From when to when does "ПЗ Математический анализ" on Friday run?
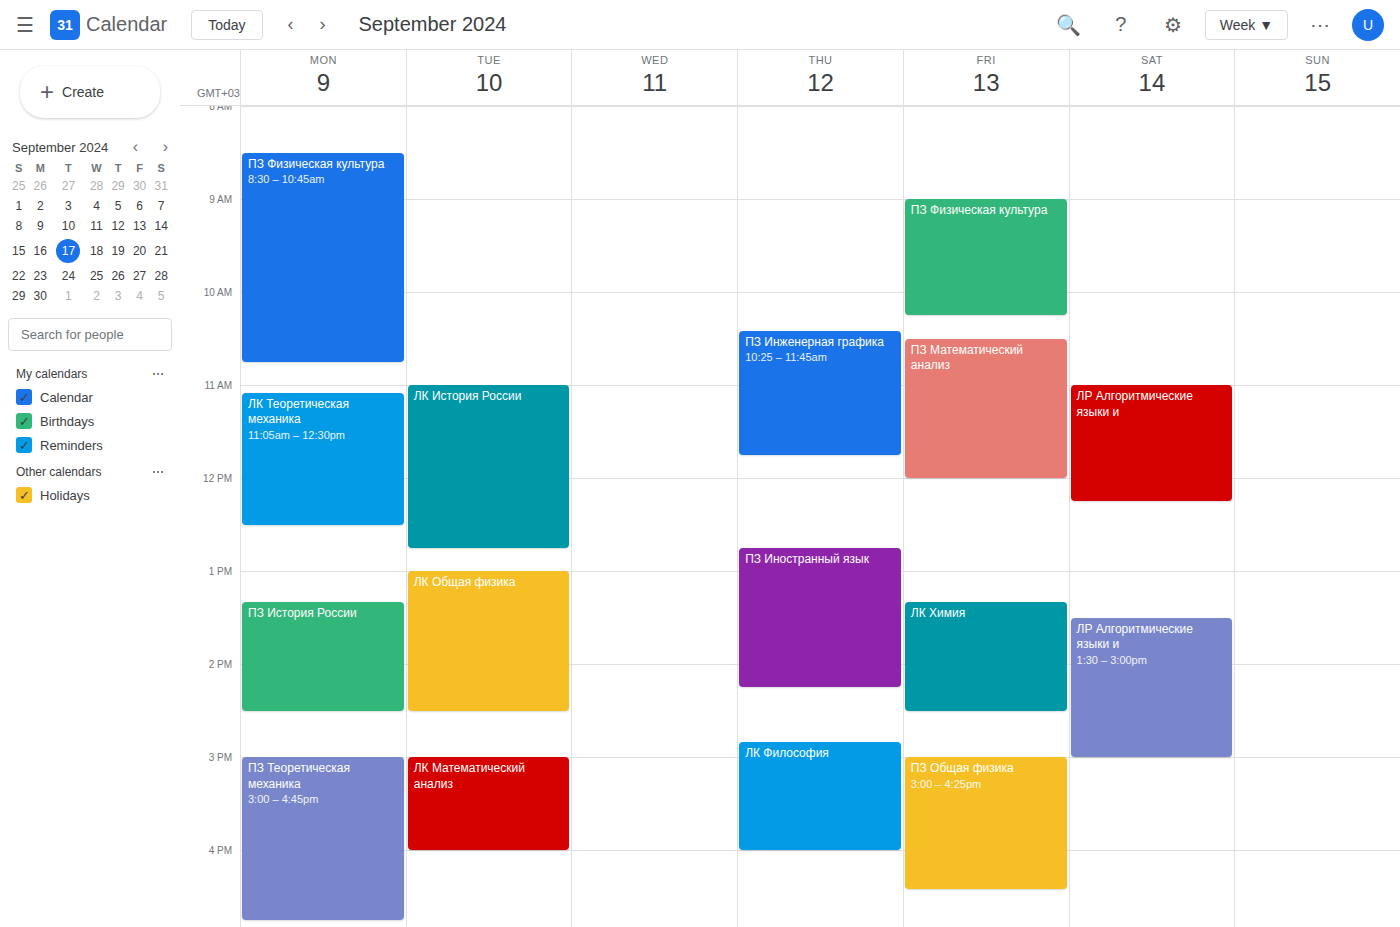
10:30 AM to 12:00 PM